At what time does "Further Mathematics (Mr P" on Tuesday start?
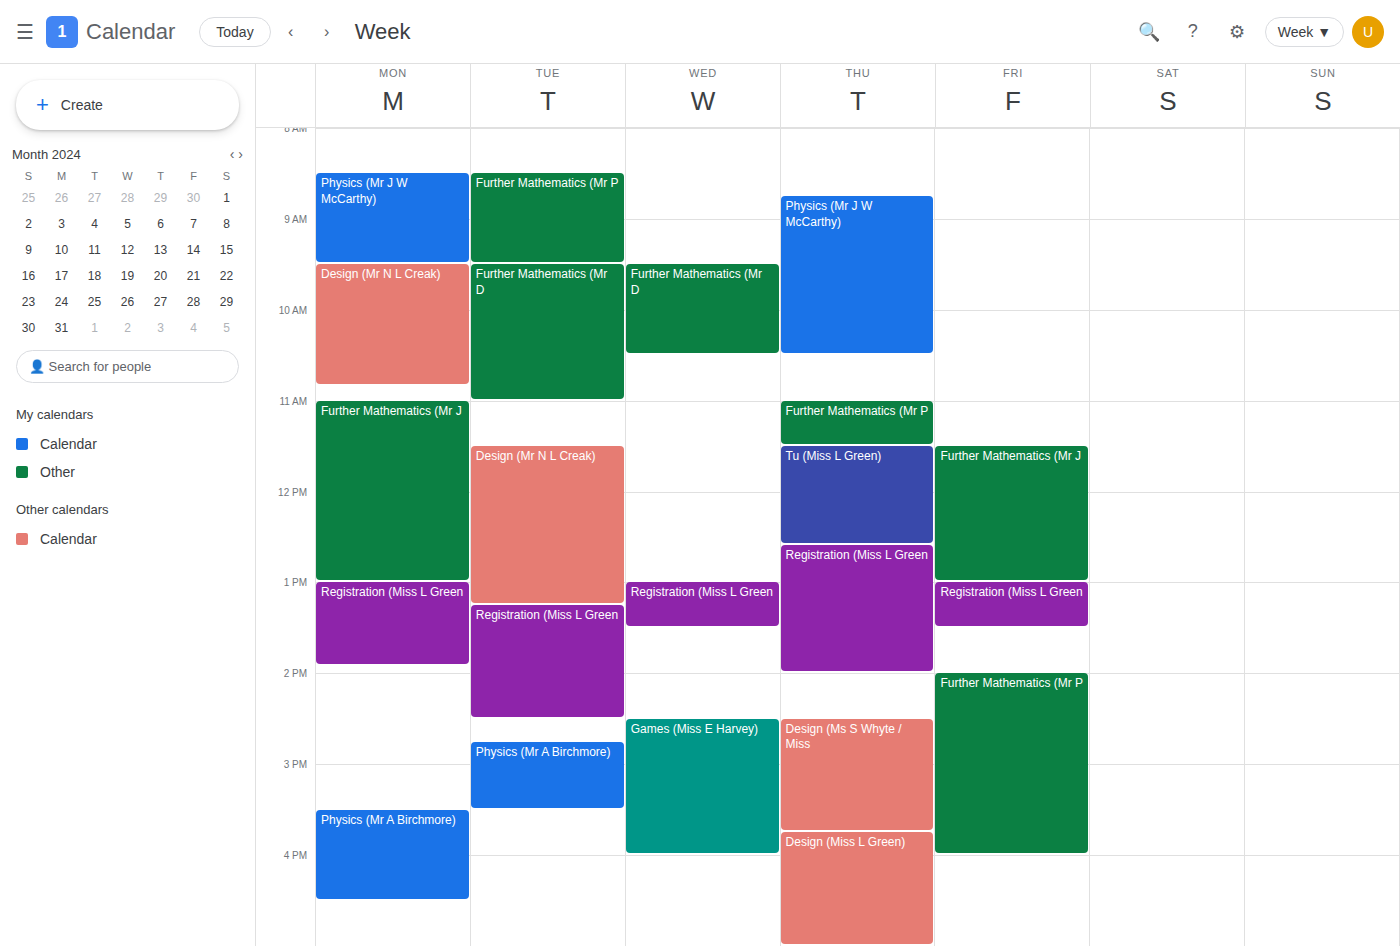
8:30 AM